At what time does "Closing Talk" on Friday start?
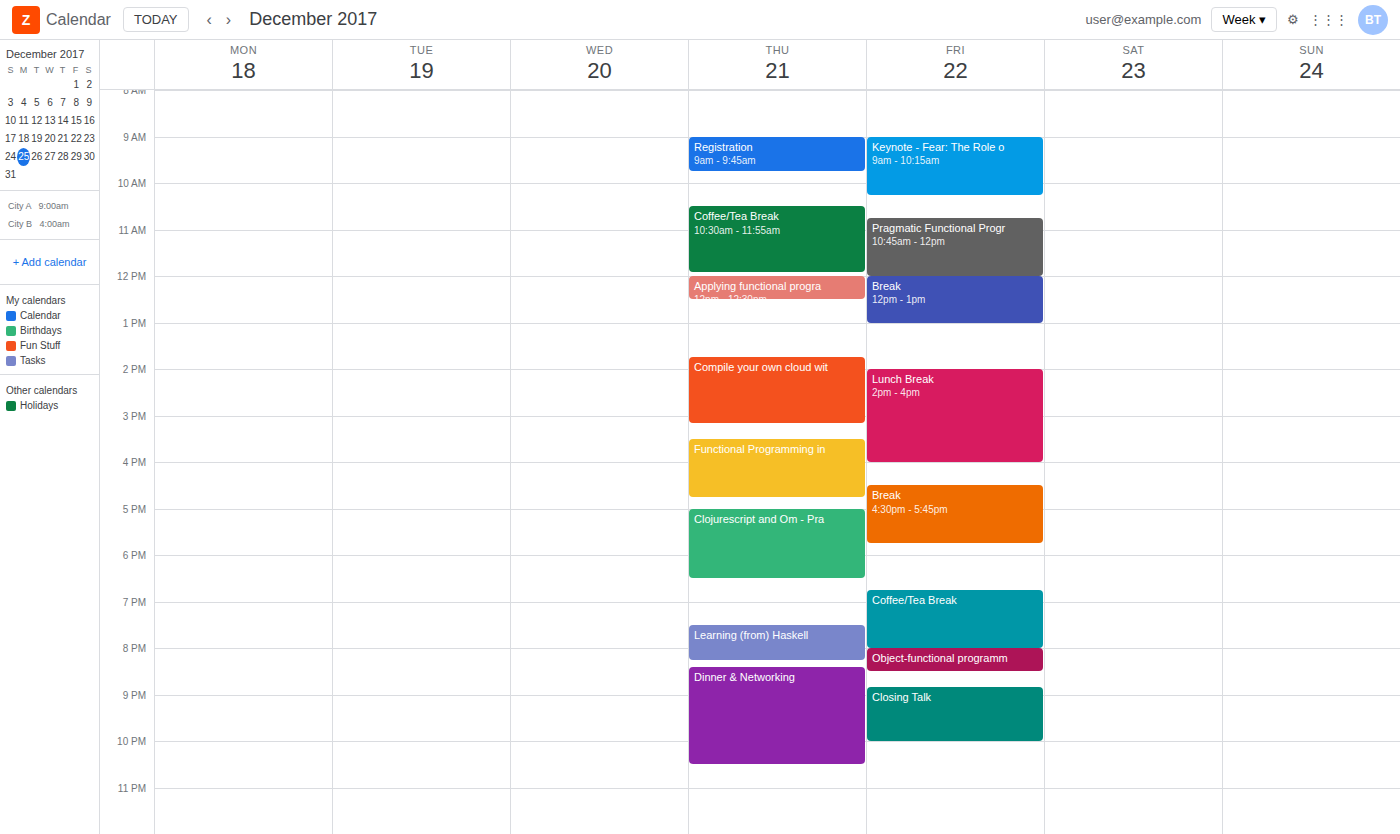
8:50 PM